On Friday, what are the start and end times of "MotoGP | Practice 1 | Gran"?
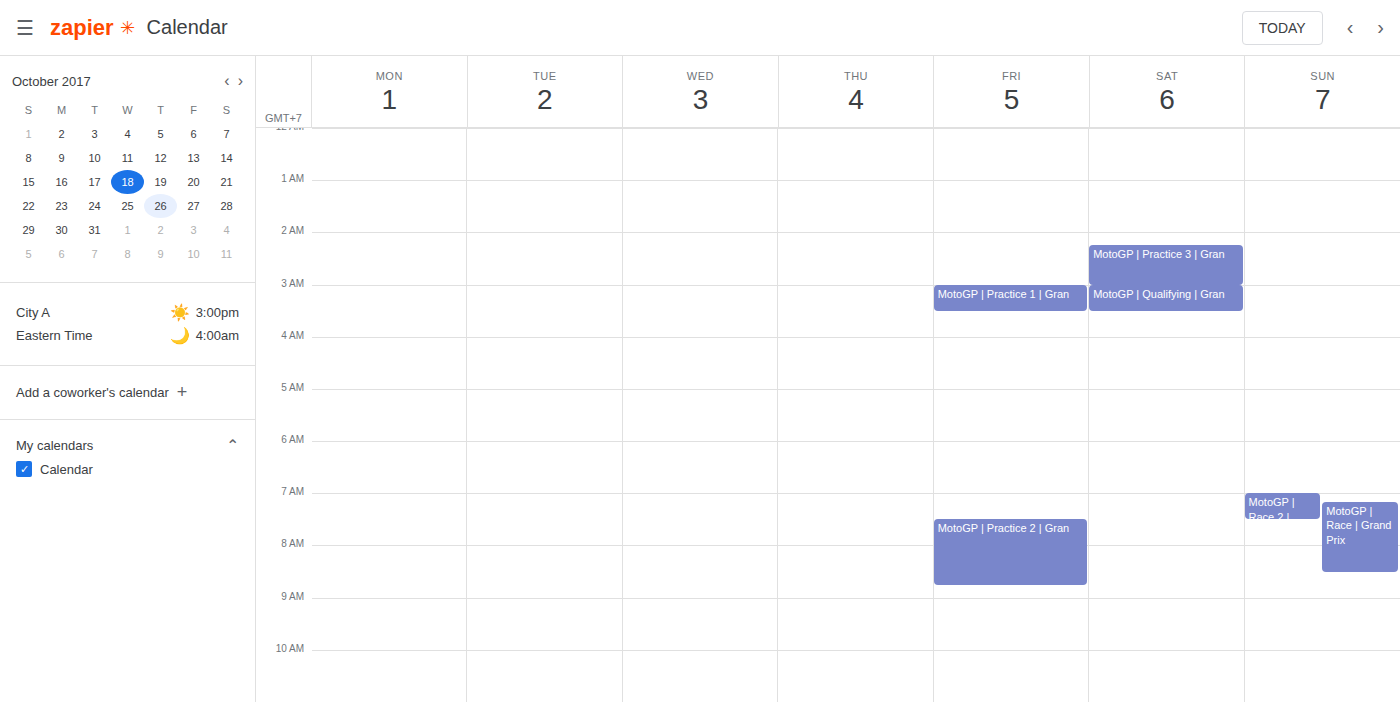
3:00 AM to 3:30 AM